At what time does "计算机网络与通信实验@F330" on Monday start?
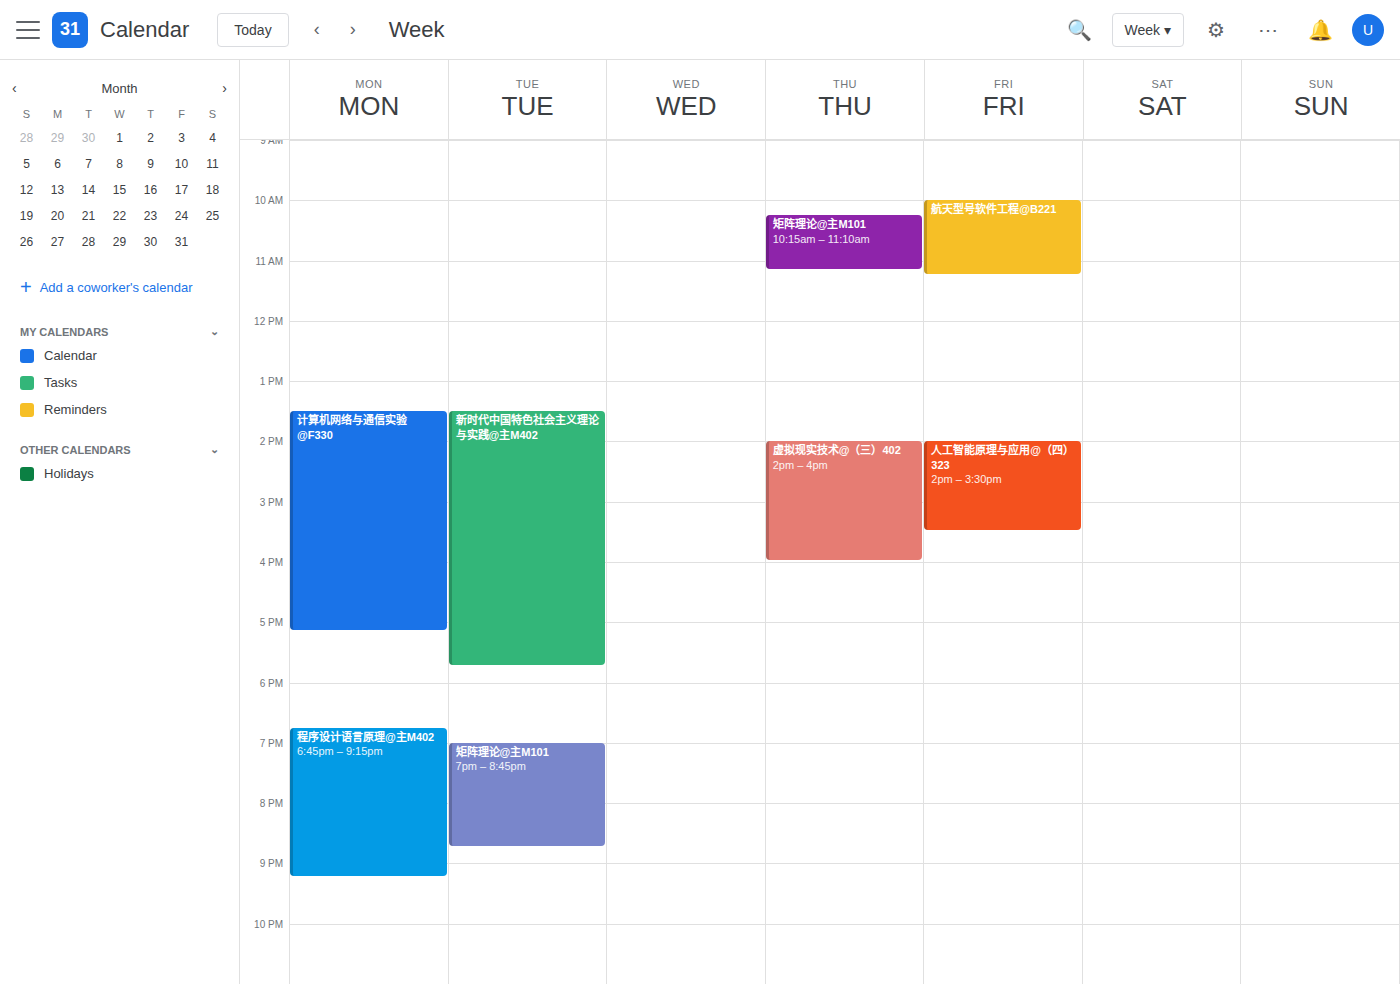
1:30 PM